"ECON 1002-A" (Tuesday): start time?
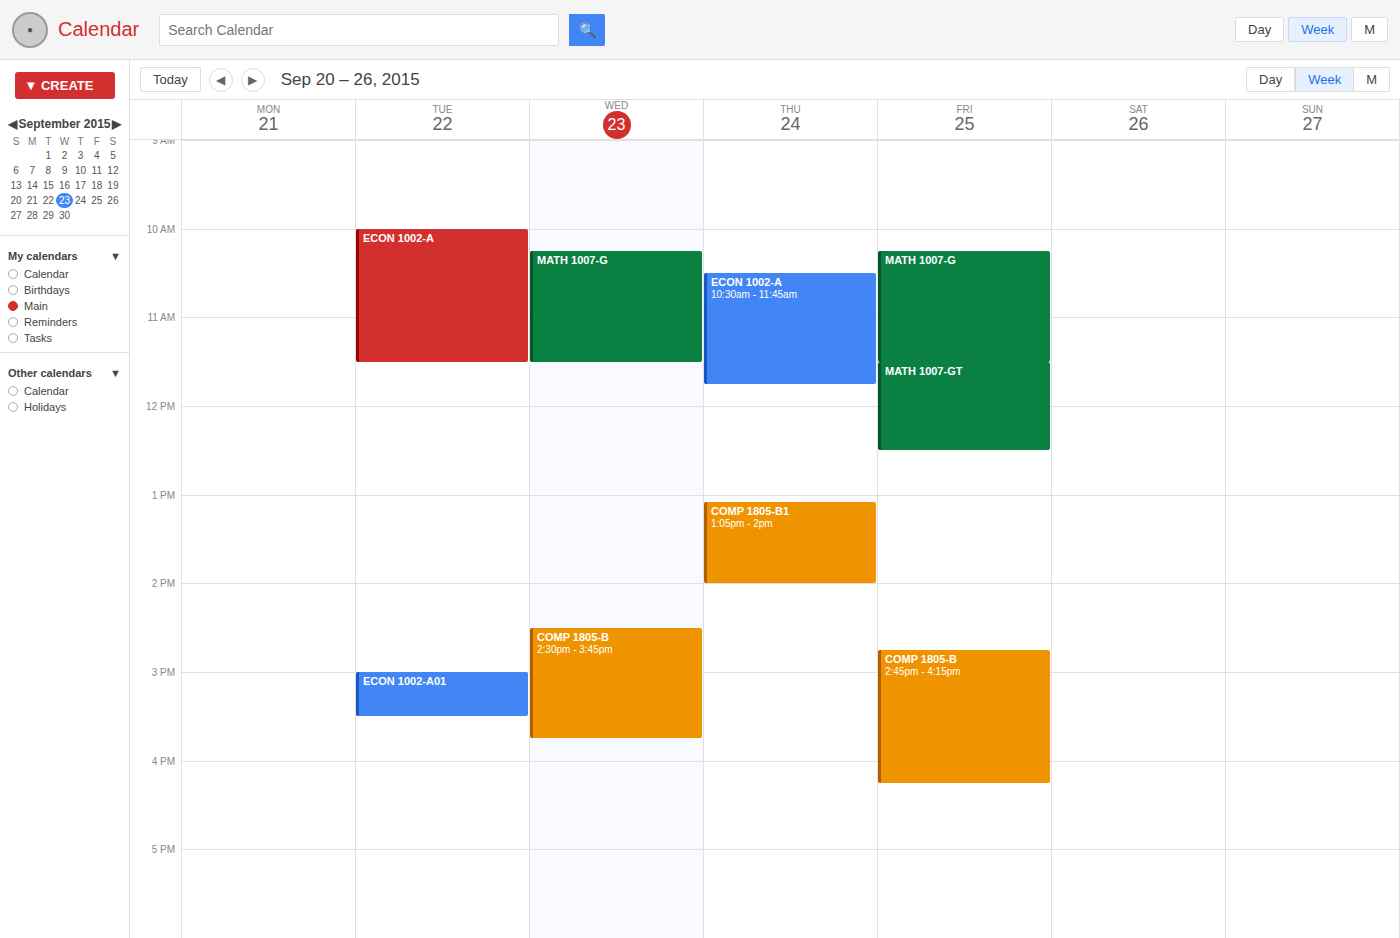
10:00 AM